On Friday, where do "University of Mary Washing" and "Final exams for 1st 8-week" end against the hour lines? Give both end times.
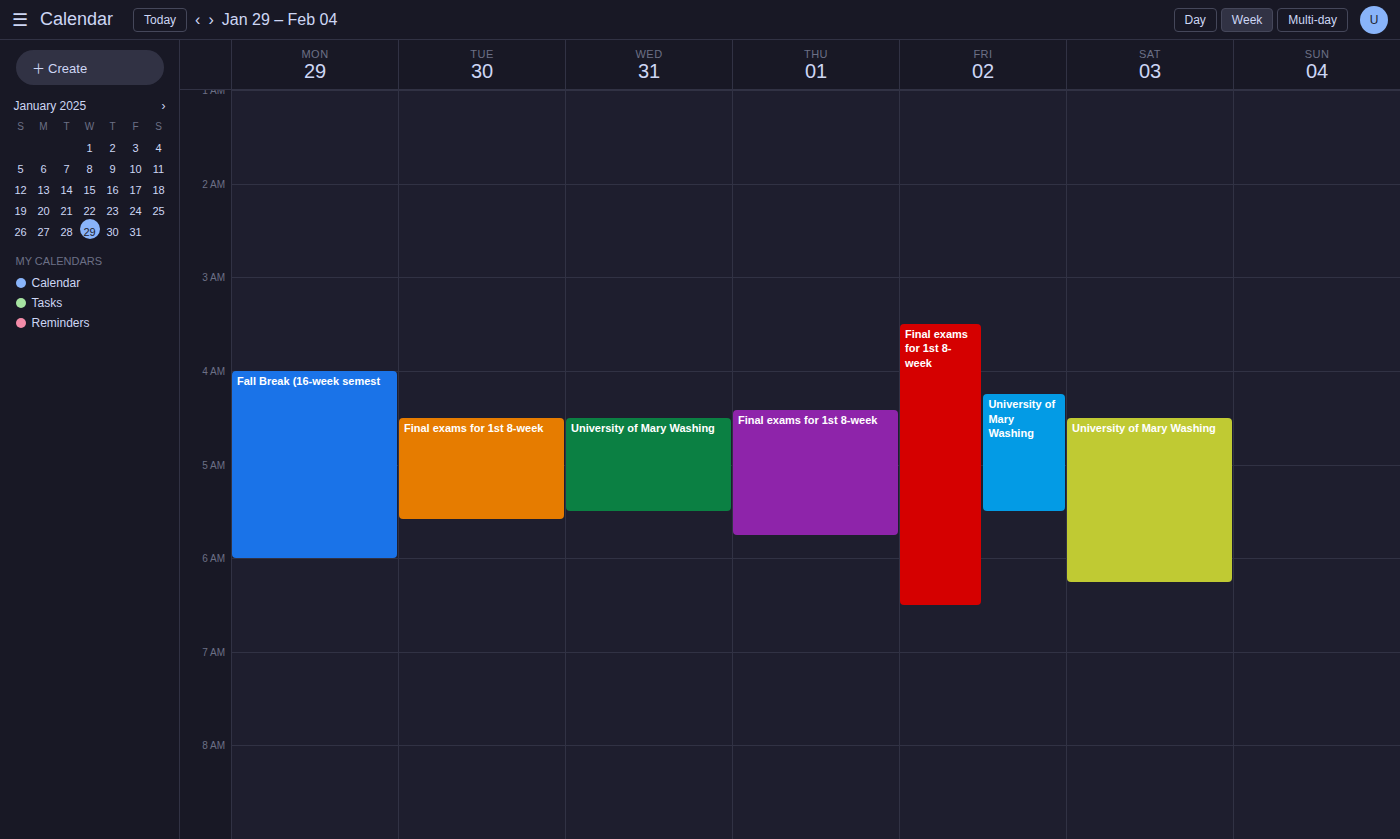
"University of Mary Washing": 5:30 AM, halfway between the 5 AM and 6 AM lines. "Final exams for 1st 8-week": 6:30 AM, halfway between the 6 AM and 7 AM lines.